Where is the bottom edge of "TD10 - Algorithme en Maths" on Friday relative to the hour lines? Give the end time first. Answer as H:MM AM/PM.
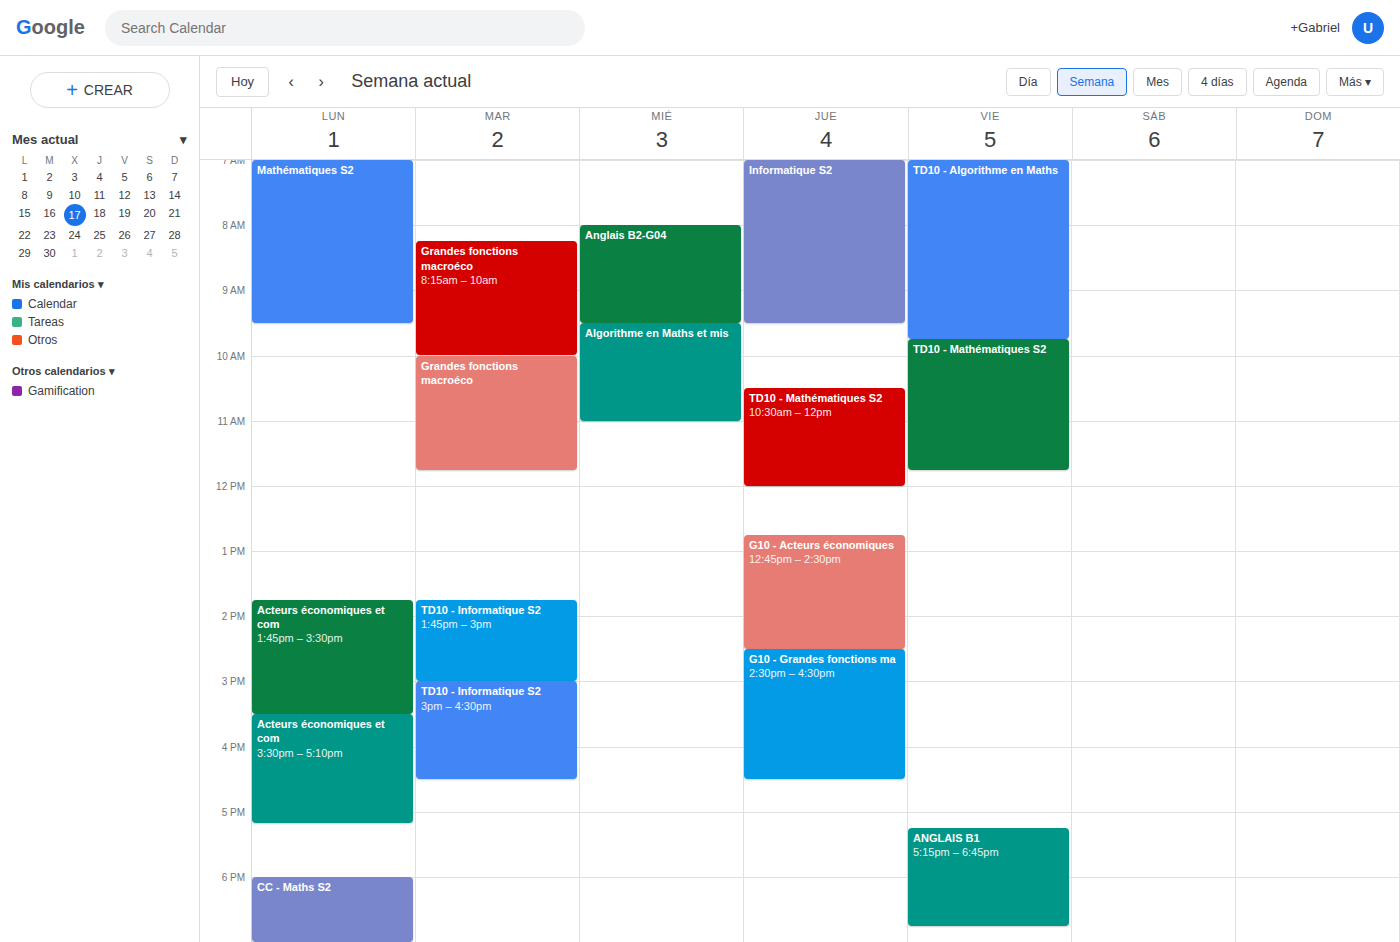
9:45 AM -- neither: three quarters of the way from the 9 AM line to the 10 AM line.